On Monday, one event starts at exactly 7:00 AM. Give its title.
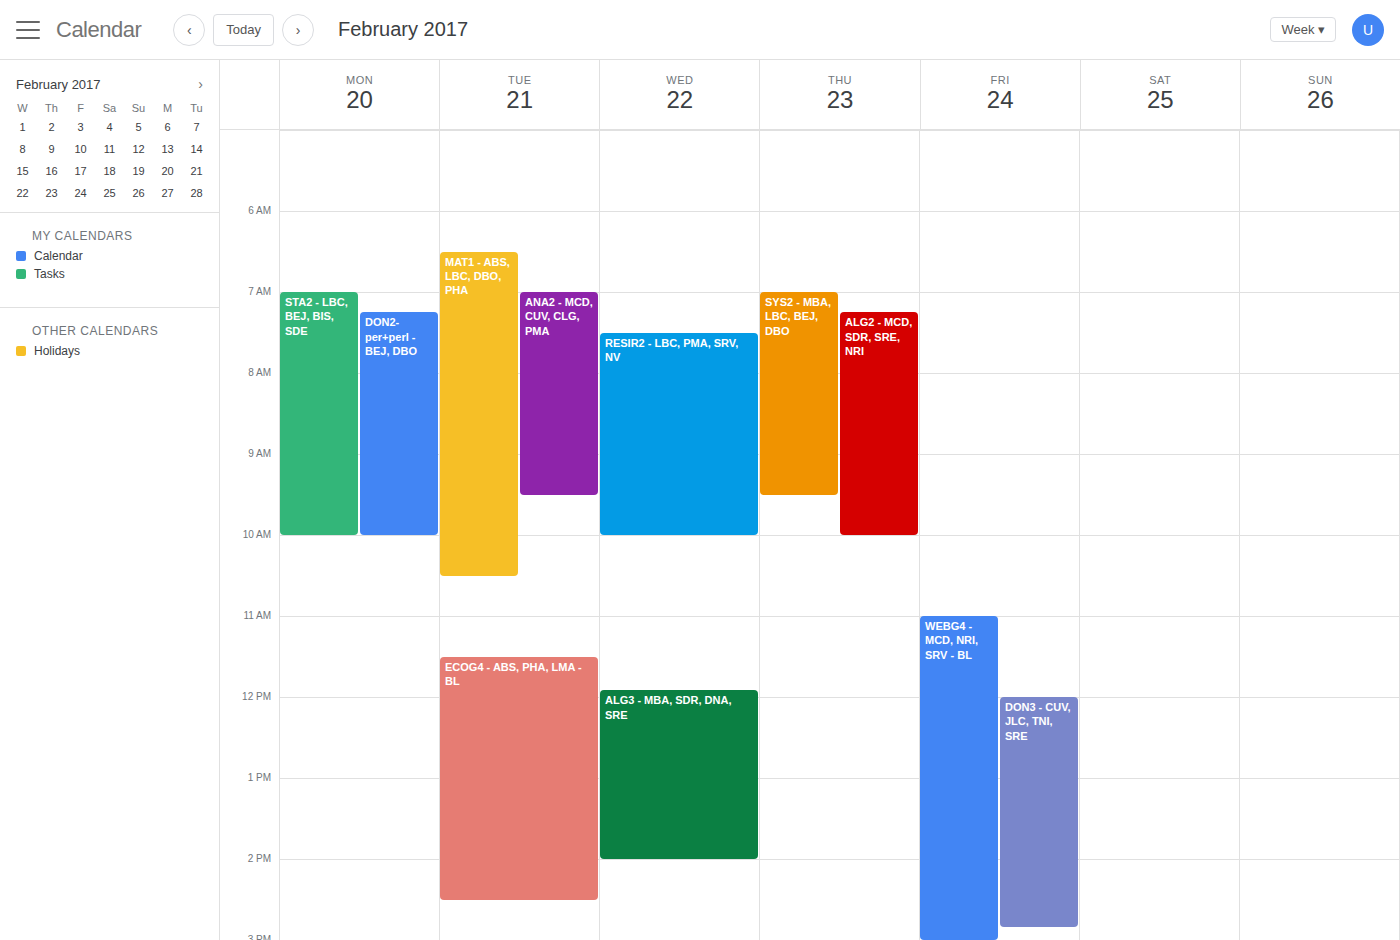
"STA2 - LBC, BEJ, BIS, SDE"